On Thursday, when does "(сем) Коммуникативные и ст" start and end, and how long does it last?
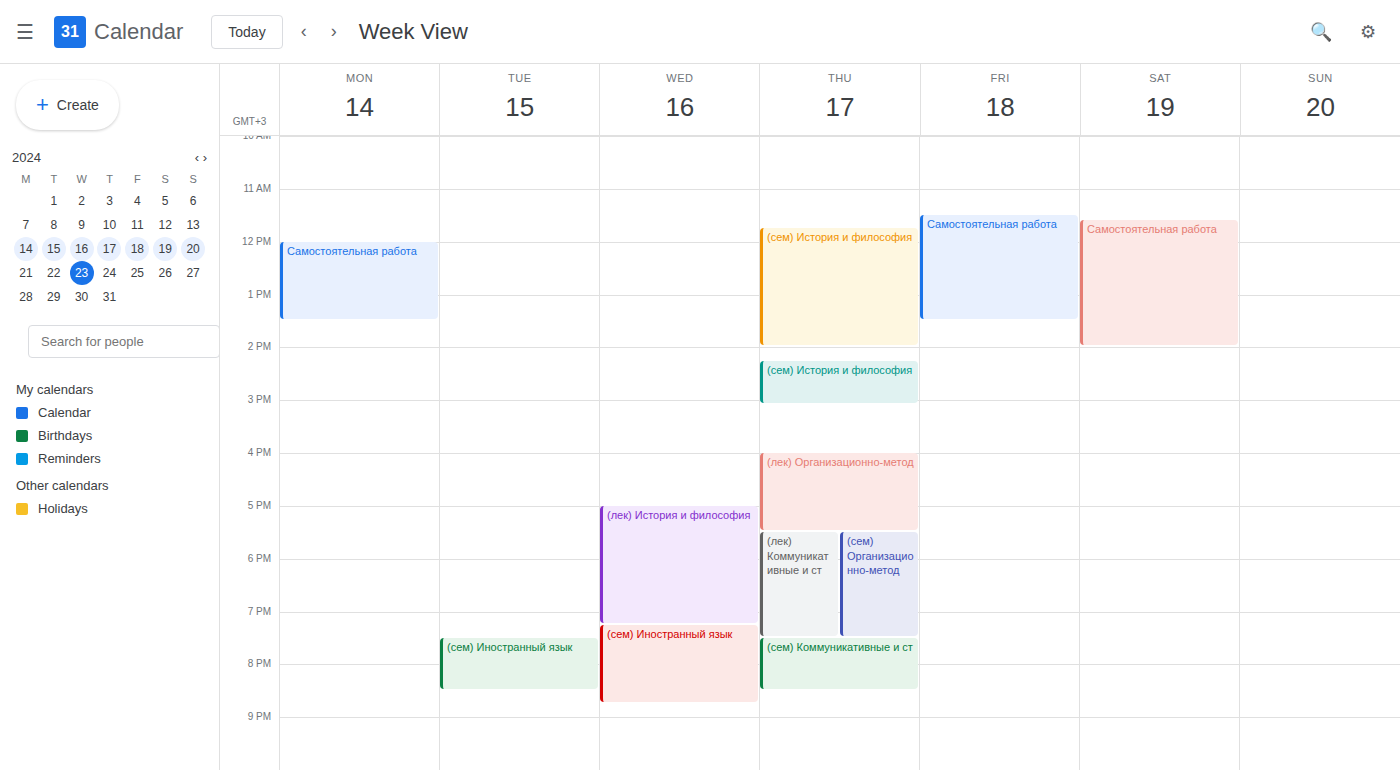
7:30 PM to 8:30 PM, 1 hour